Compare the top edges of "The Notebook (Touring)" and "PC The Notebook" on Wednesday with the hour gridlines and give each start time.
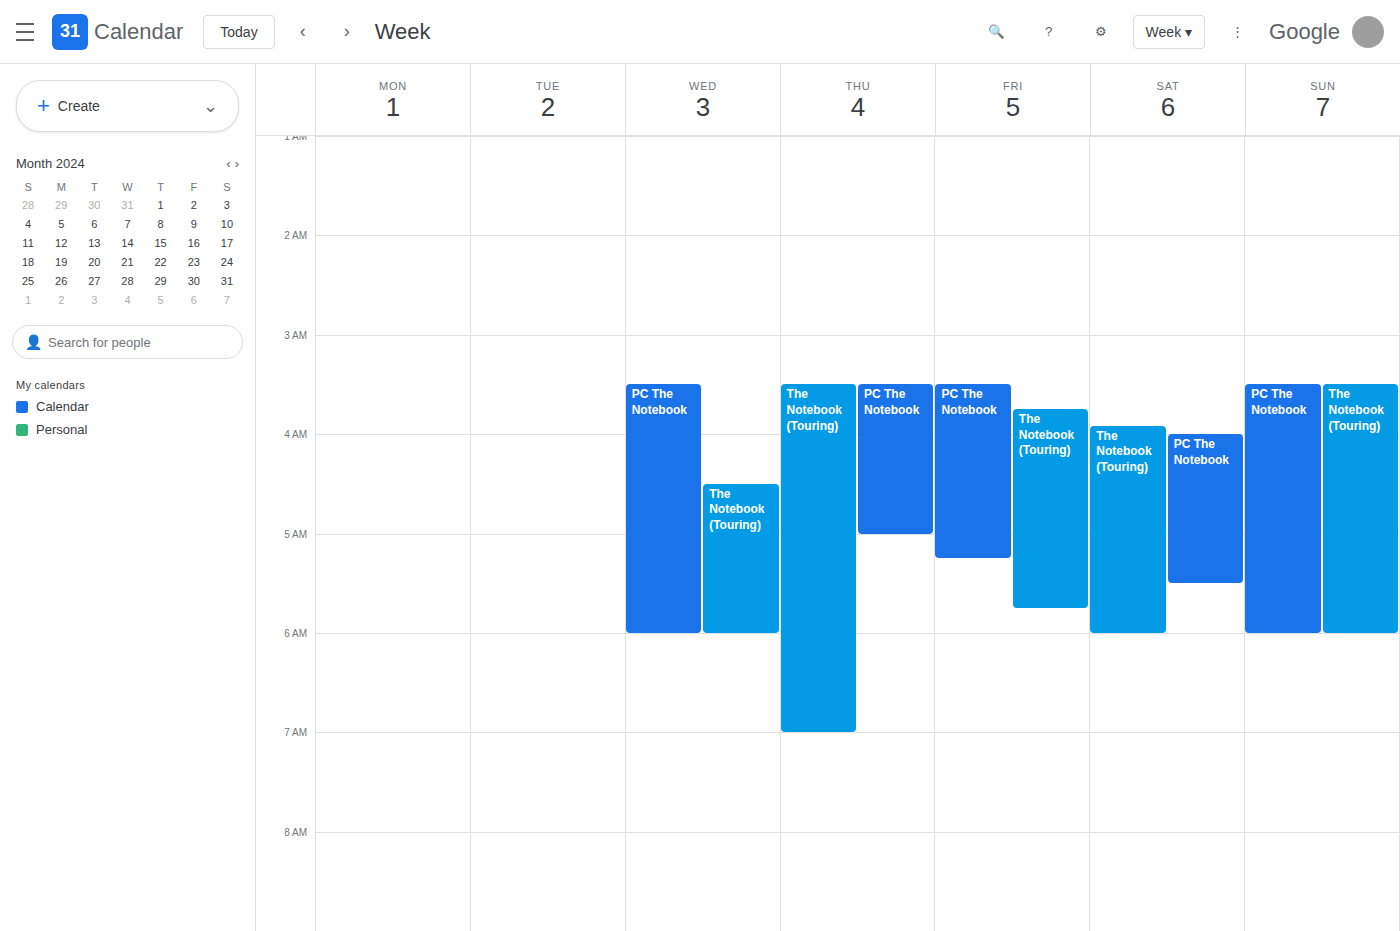
"The Notebook (Touring)": 4:30 AM, halfway between the 4 AM and 5 AM lines. "PC The Notebook": 3:30 AM, halfway between the 3 AM and 4 AM lines.